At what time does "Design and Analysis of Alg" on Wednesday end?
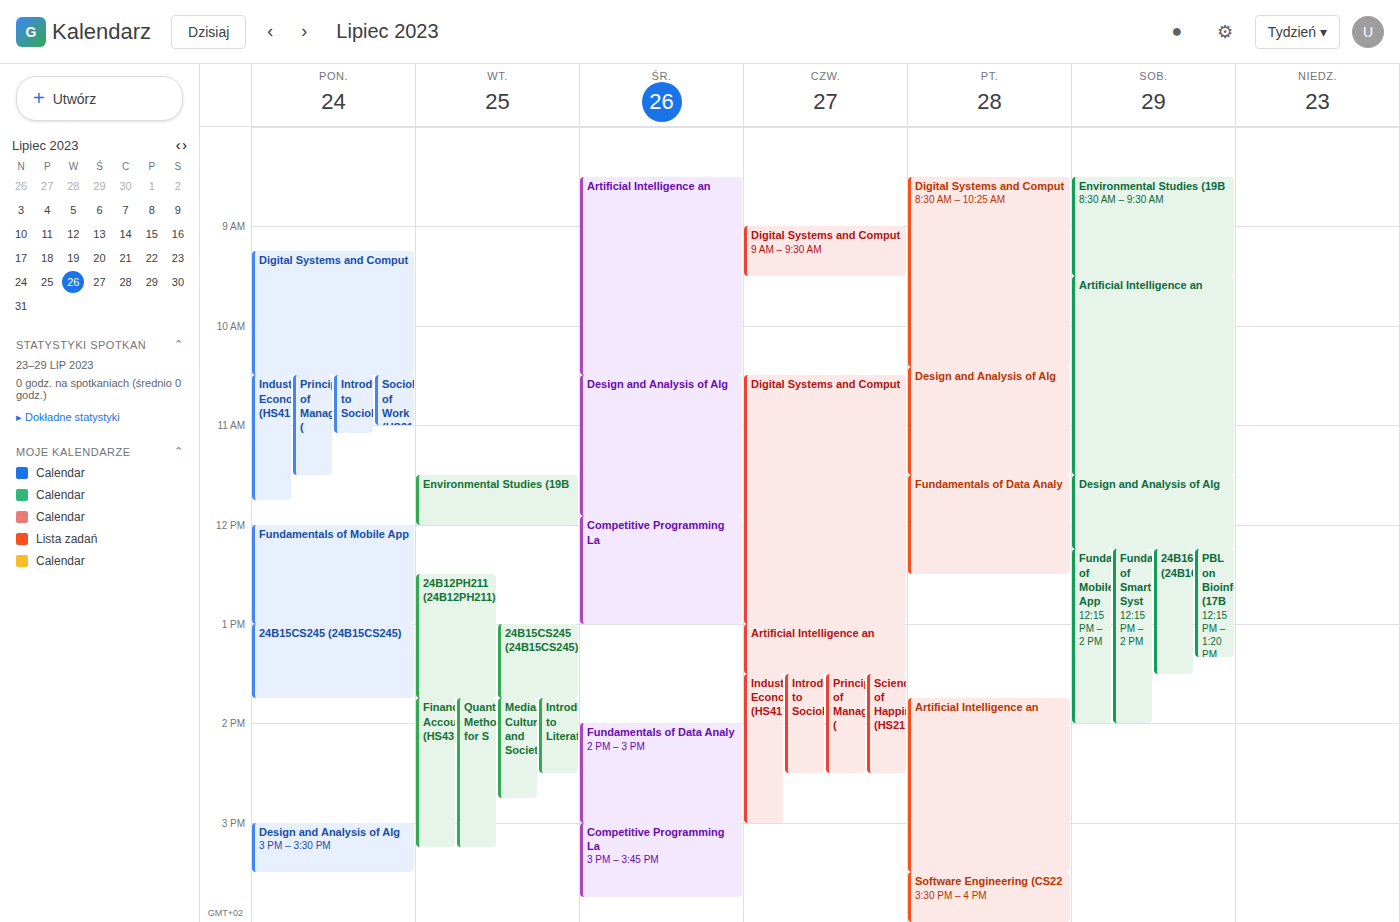
11:55 AM